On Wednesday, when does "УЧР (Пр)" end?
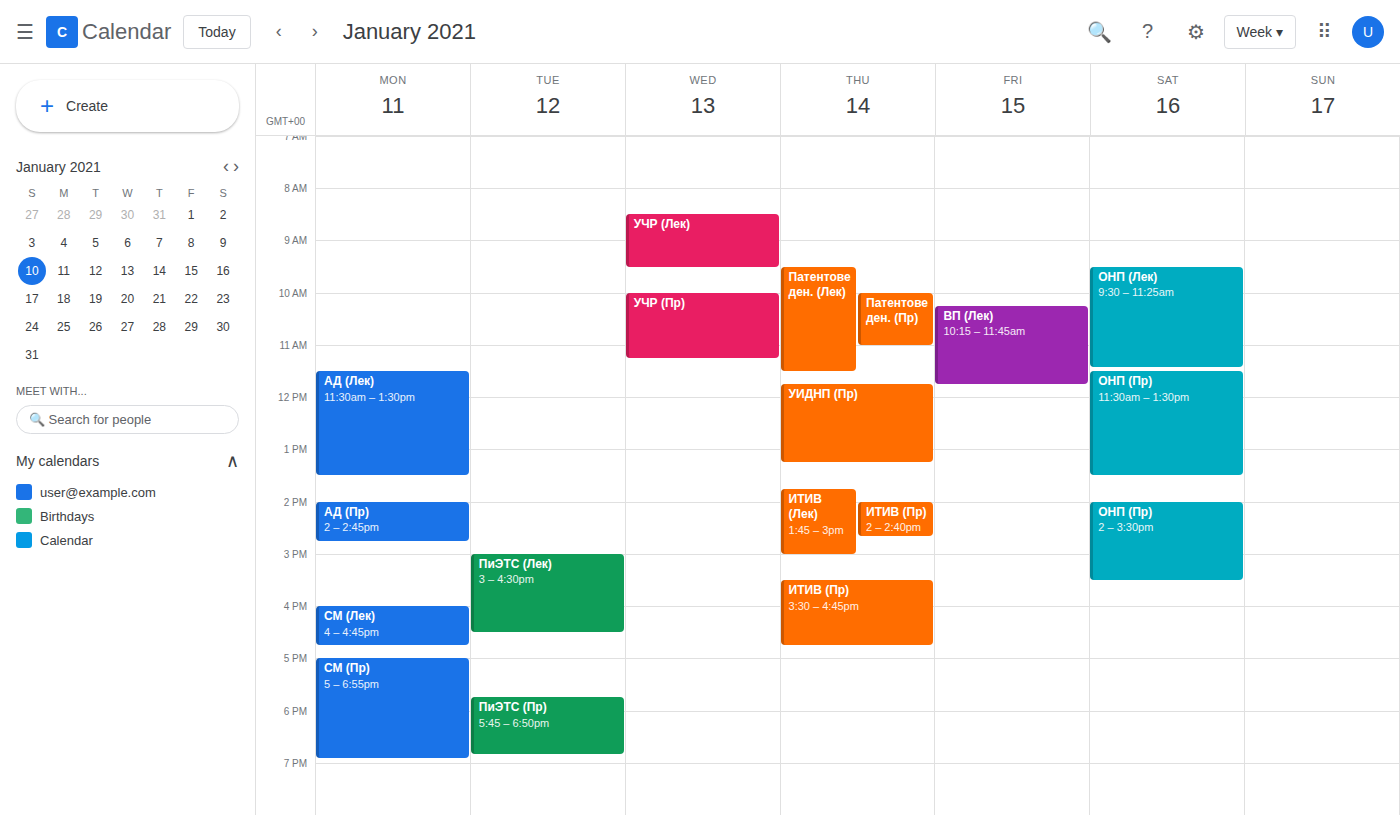
11:15 AM